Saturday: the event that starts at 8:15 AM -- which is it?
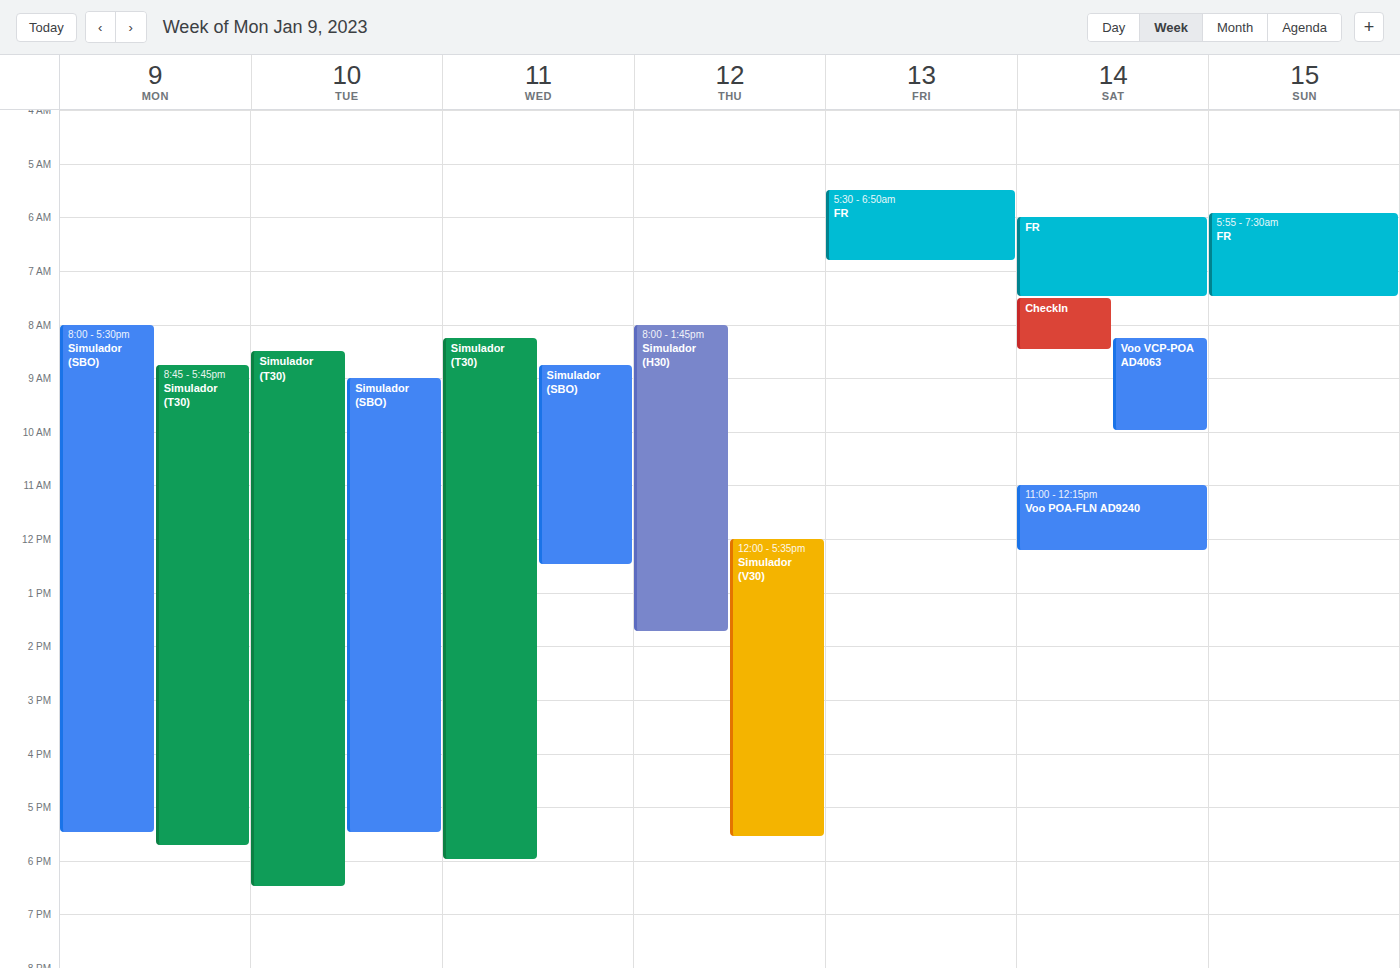
"Voo VCP-POA AD4063"